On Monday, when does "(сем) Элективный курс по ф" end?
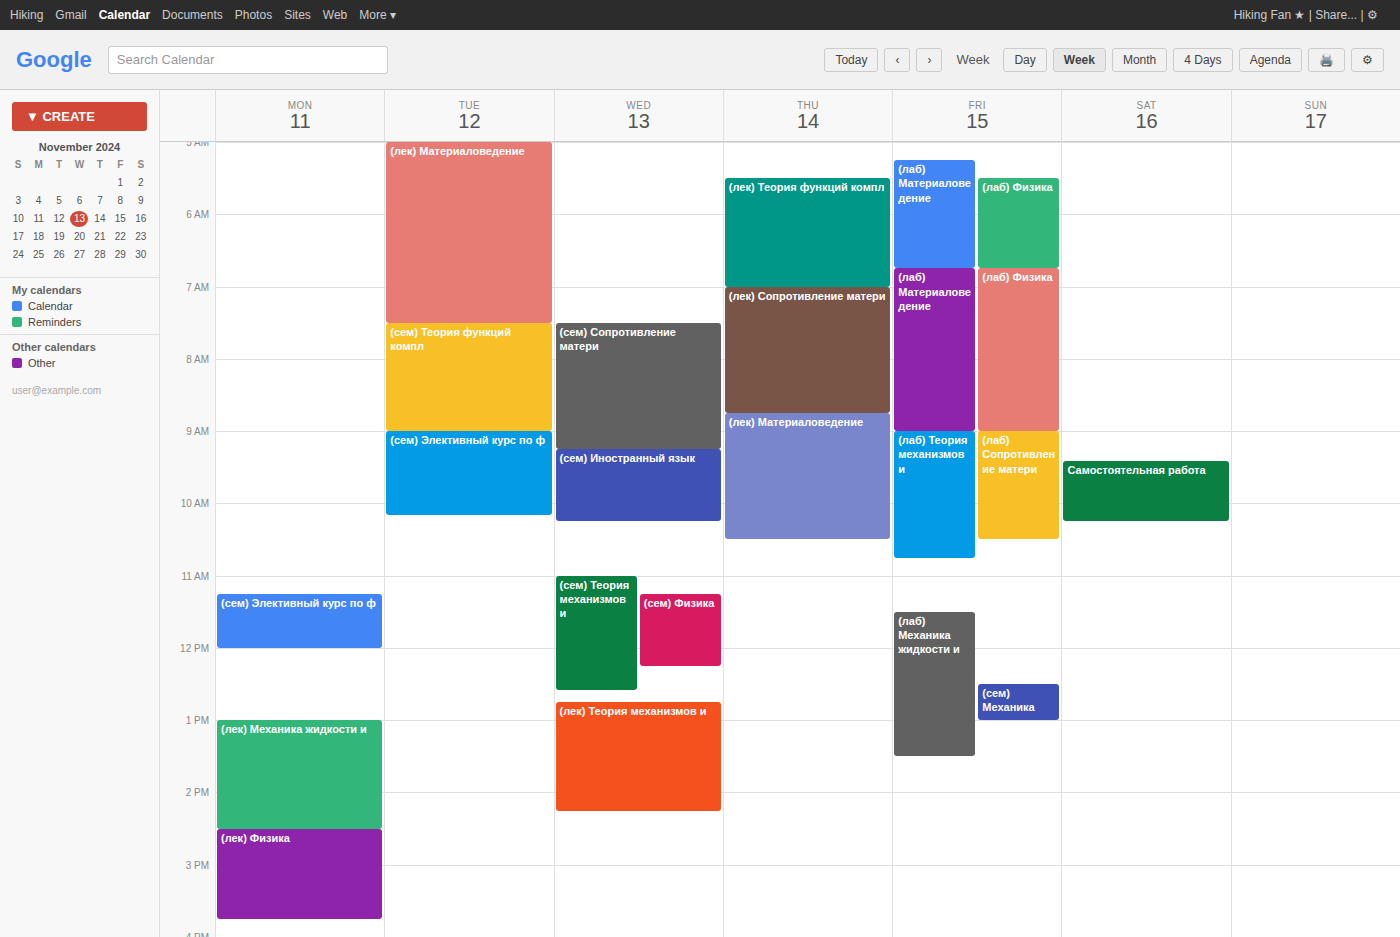
12:00 PM